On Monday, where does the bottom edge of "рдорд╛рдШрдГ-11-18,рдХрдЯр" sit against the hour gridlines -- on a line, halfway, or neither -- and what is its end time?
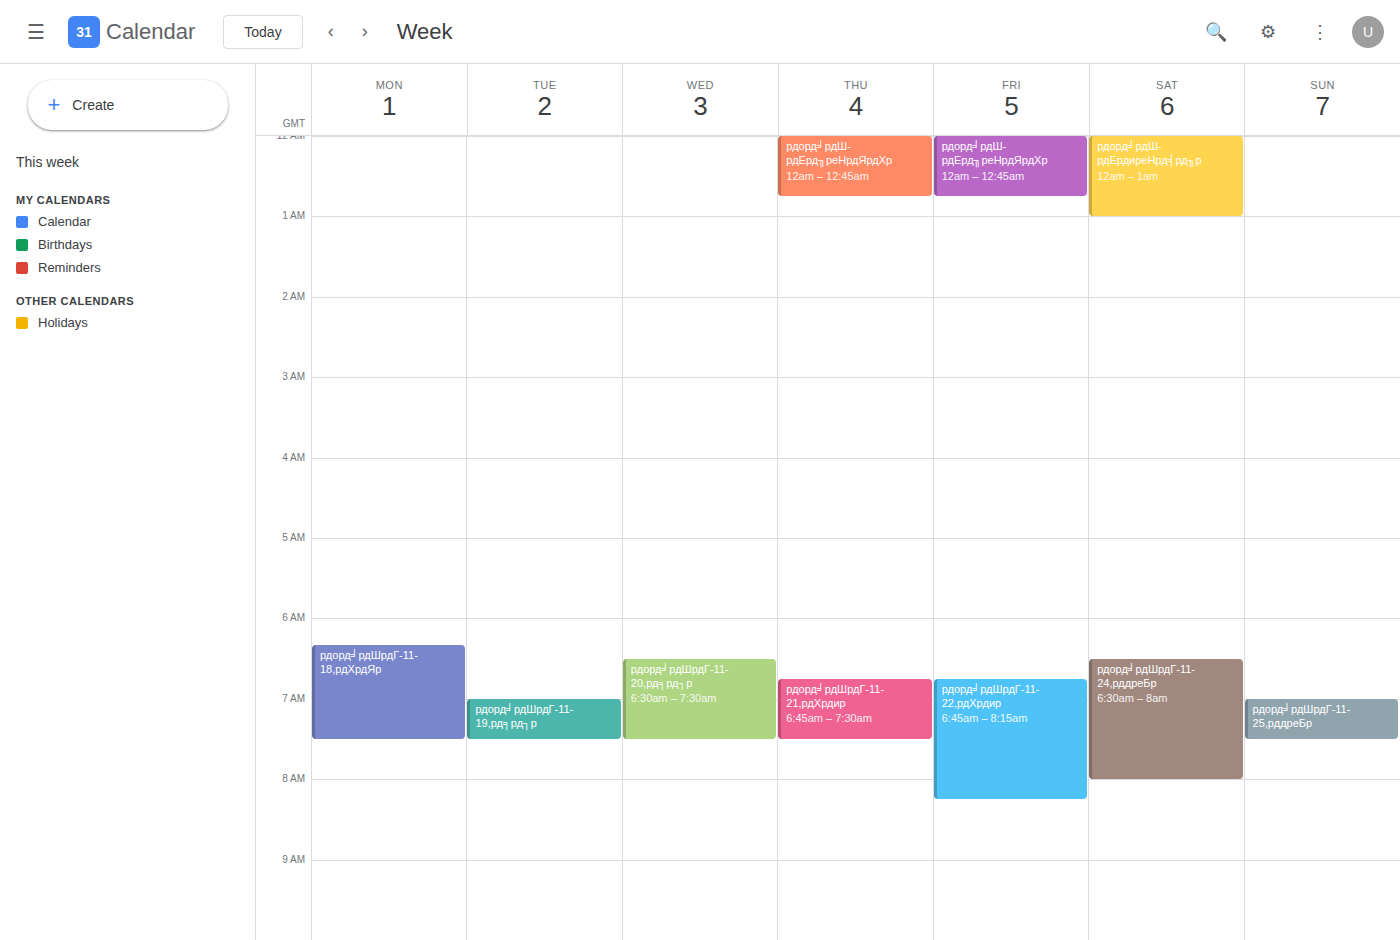
7:30 AM -- halfway between the 7 AM and 8 AM lines.